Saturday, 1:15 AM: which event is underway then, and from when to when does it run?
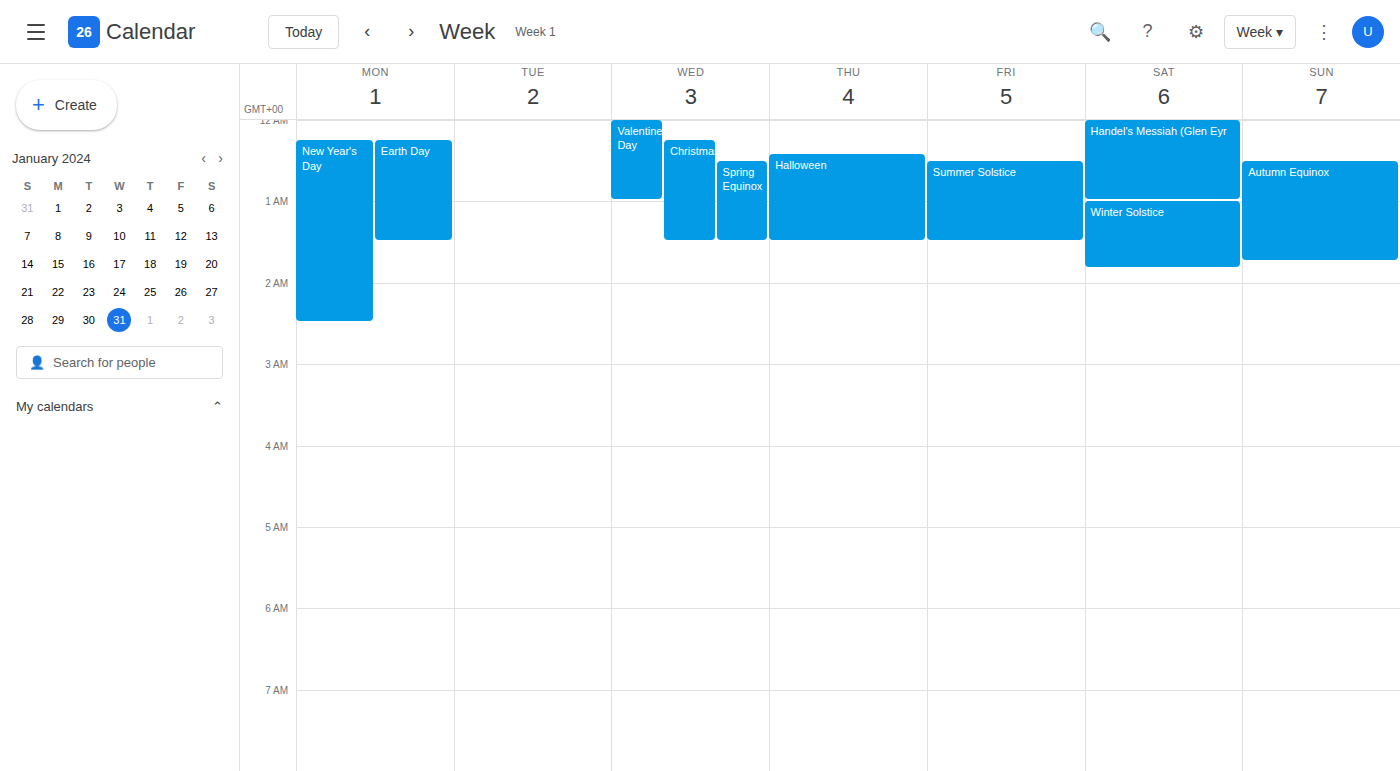
"Winter Solstice", 1:00 AM to 1:50 AM